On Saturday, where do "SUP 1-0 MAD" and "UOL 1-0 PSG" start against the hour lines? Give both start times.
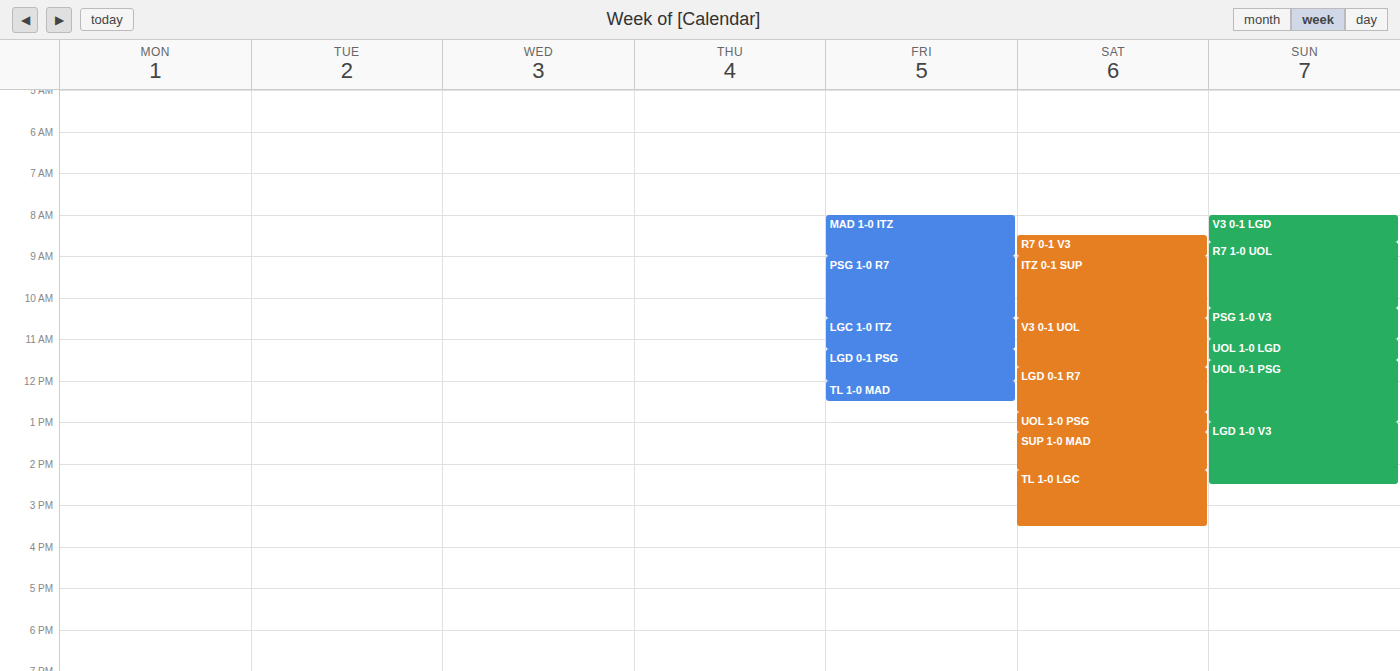
"SUP 1-0 MAD": 1:15 PM, neither: a quarter of the way from the 1 PM line to the 2 PM line. "UOL 1-0 PSG": 12:45 PM, neither: three quarters of the way from the 12 PM line to the 1 PM line.